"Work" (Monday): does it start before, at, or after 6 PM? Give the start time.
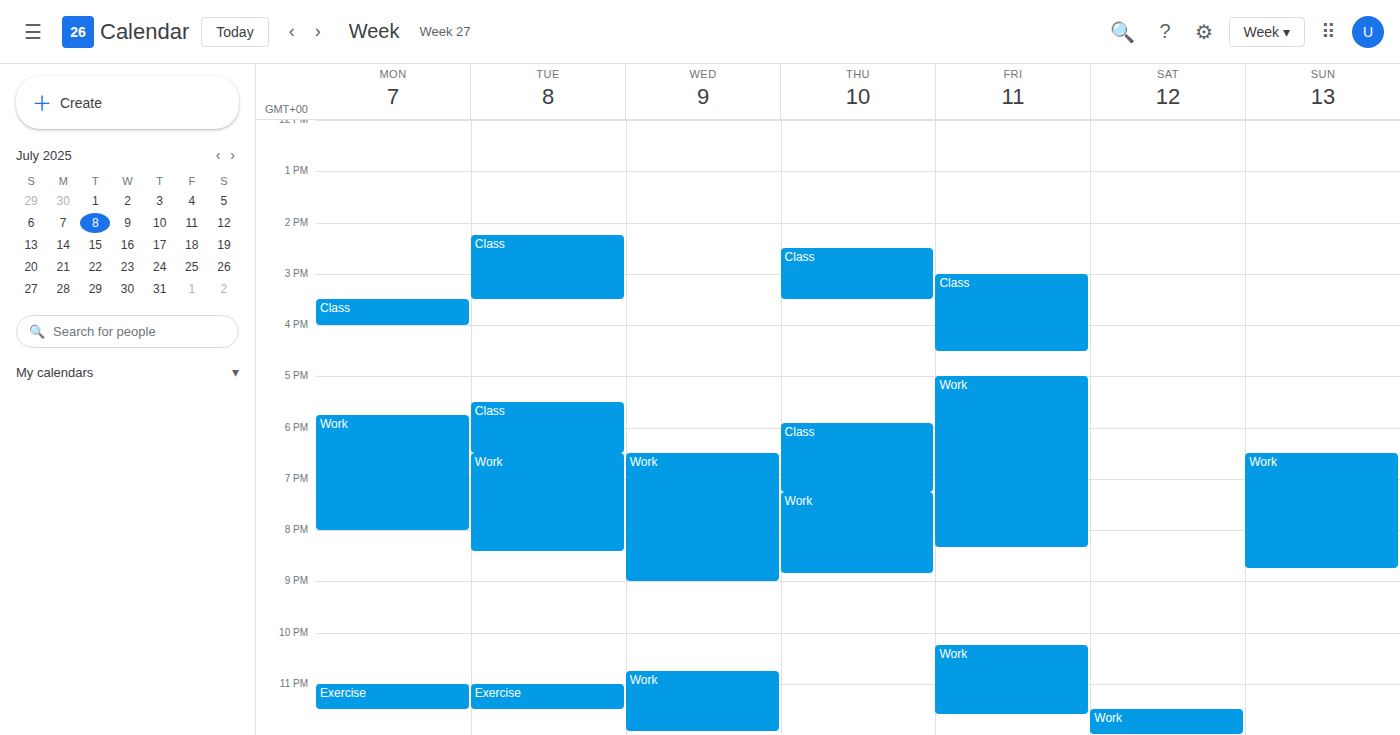
5:45 PM -- before 6 PM, 15 minutes above the 6 PM line.